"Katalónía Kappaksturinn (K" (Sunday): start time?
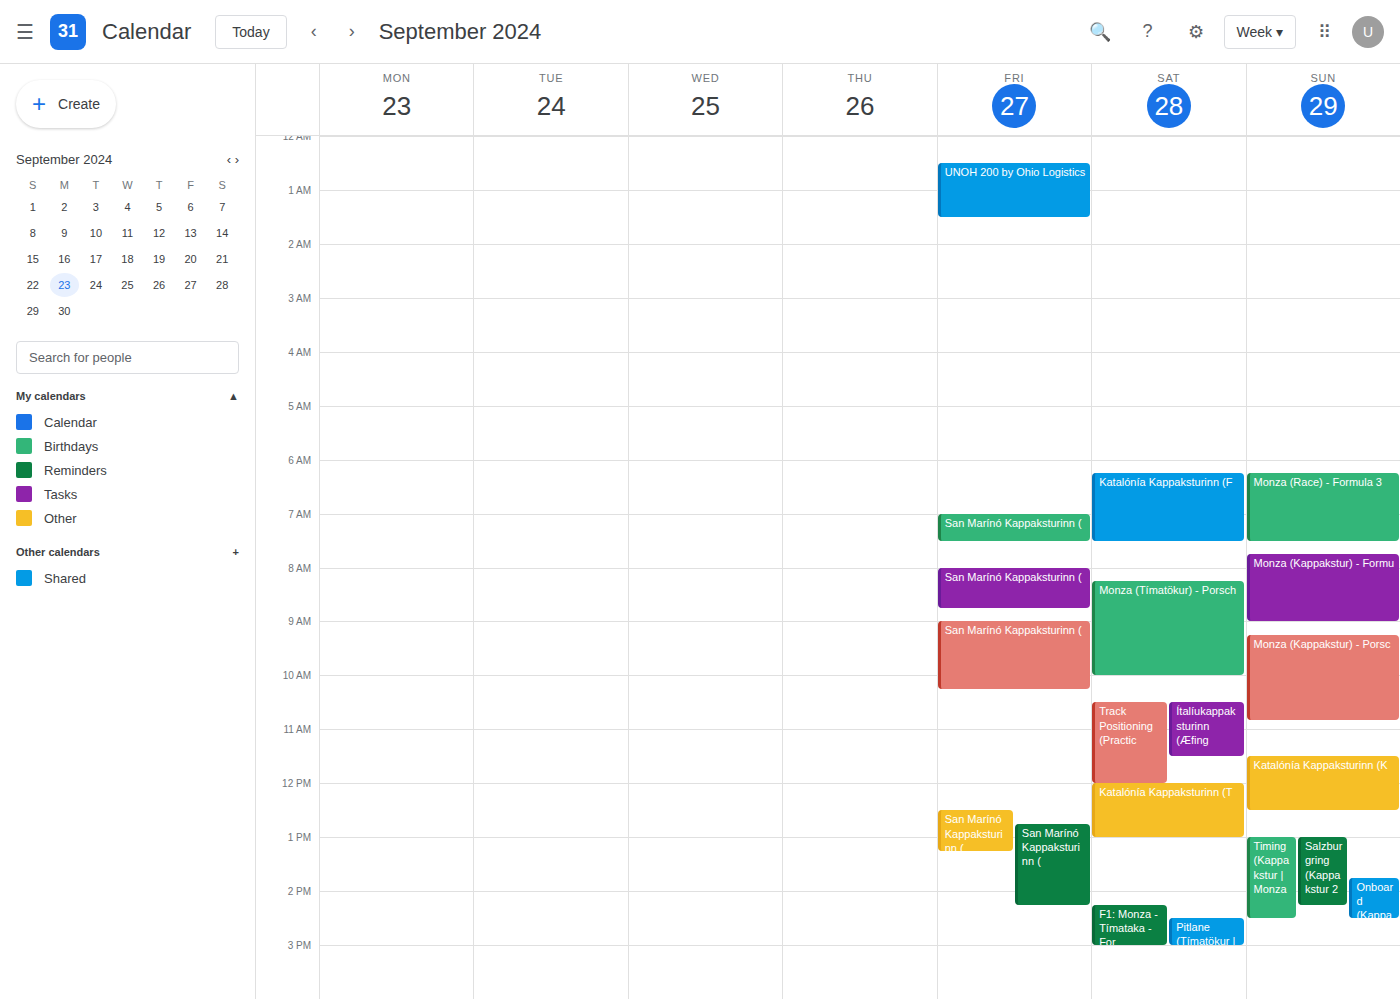
11:30